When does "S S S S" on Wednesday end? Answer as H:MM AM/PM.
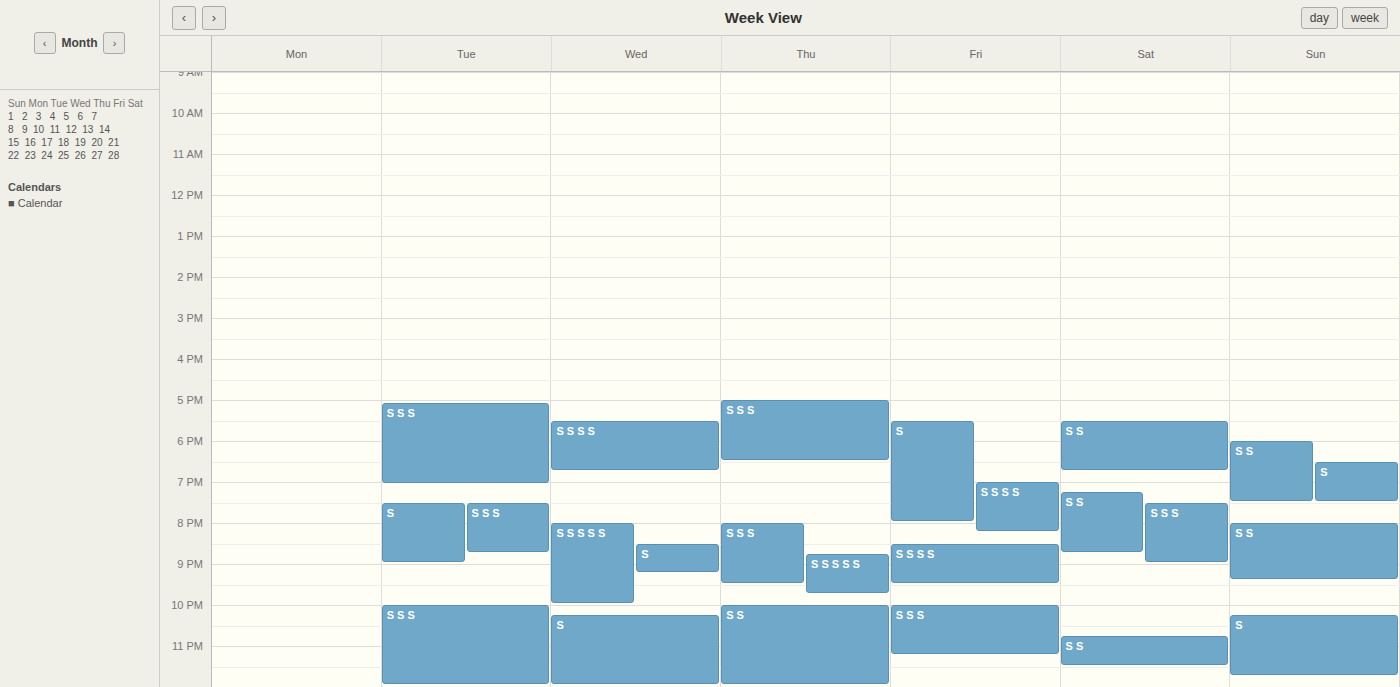
6:45 PM